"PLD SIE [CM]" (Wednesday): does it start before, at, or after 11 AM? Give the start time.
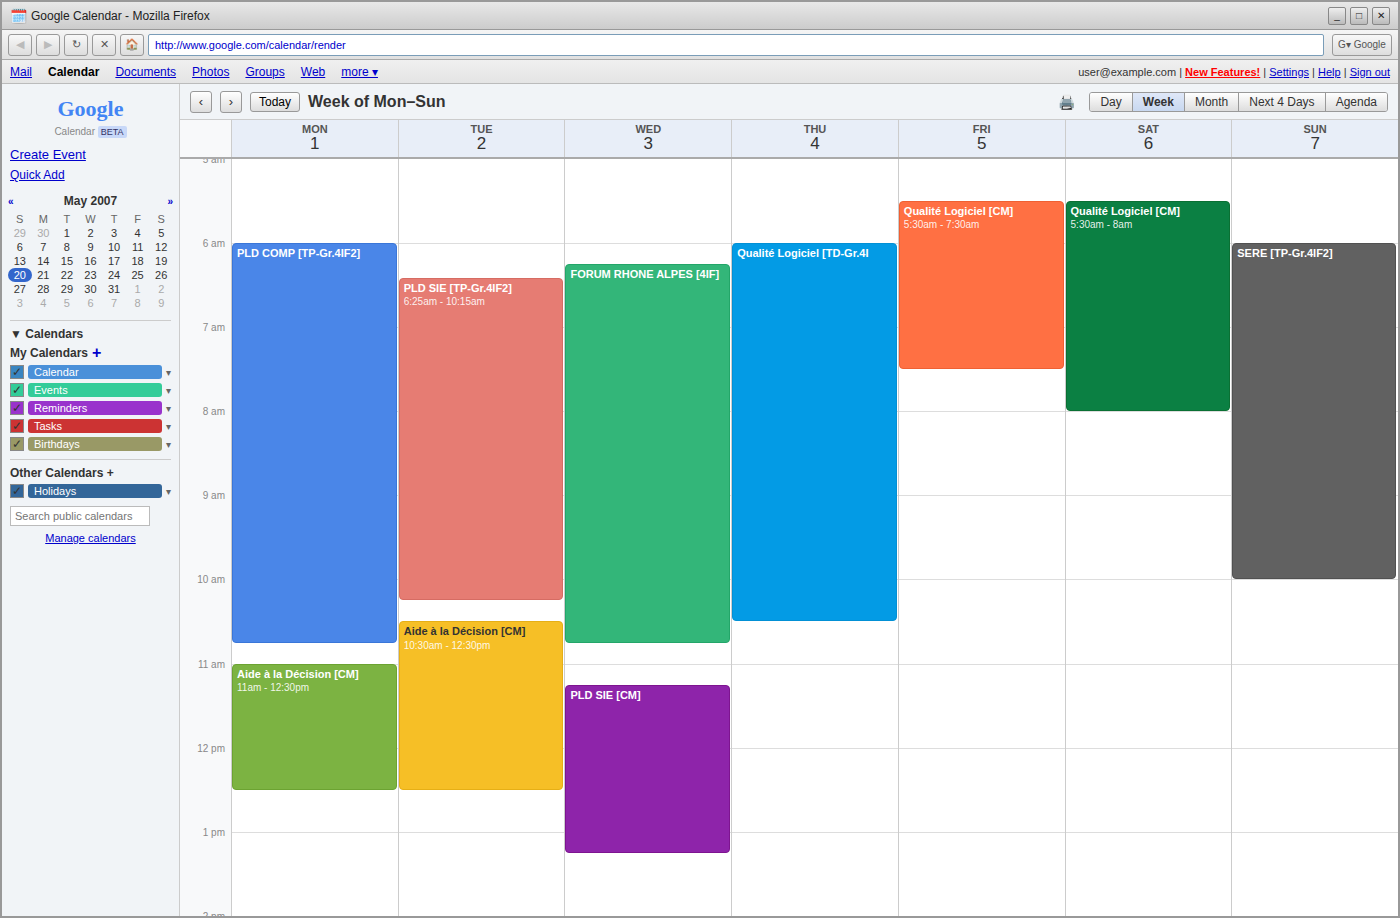
11:15 AM -- after 11 AM, 15 minutes below the 11 AM line.